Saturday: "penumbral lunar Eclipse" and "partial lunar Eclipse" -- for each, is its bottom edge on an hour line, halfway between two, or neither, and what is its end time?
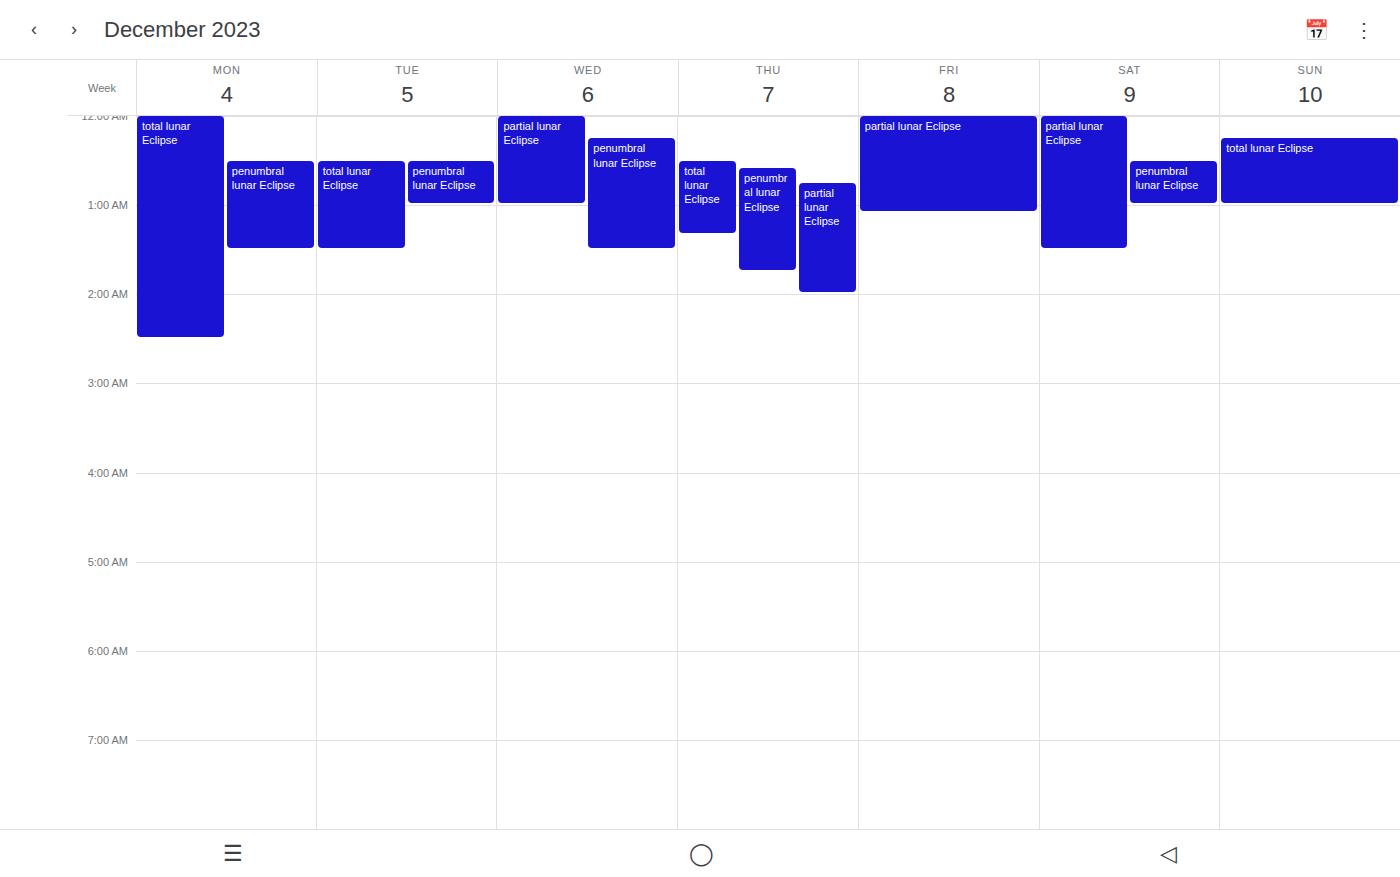
"penumbral lunar Eclipse": 1:00 AM, exactly on the 1 AM line. "partial lunar Eclipse": 1:30 AM, halfway between the 1 AM and 2 AM lines.